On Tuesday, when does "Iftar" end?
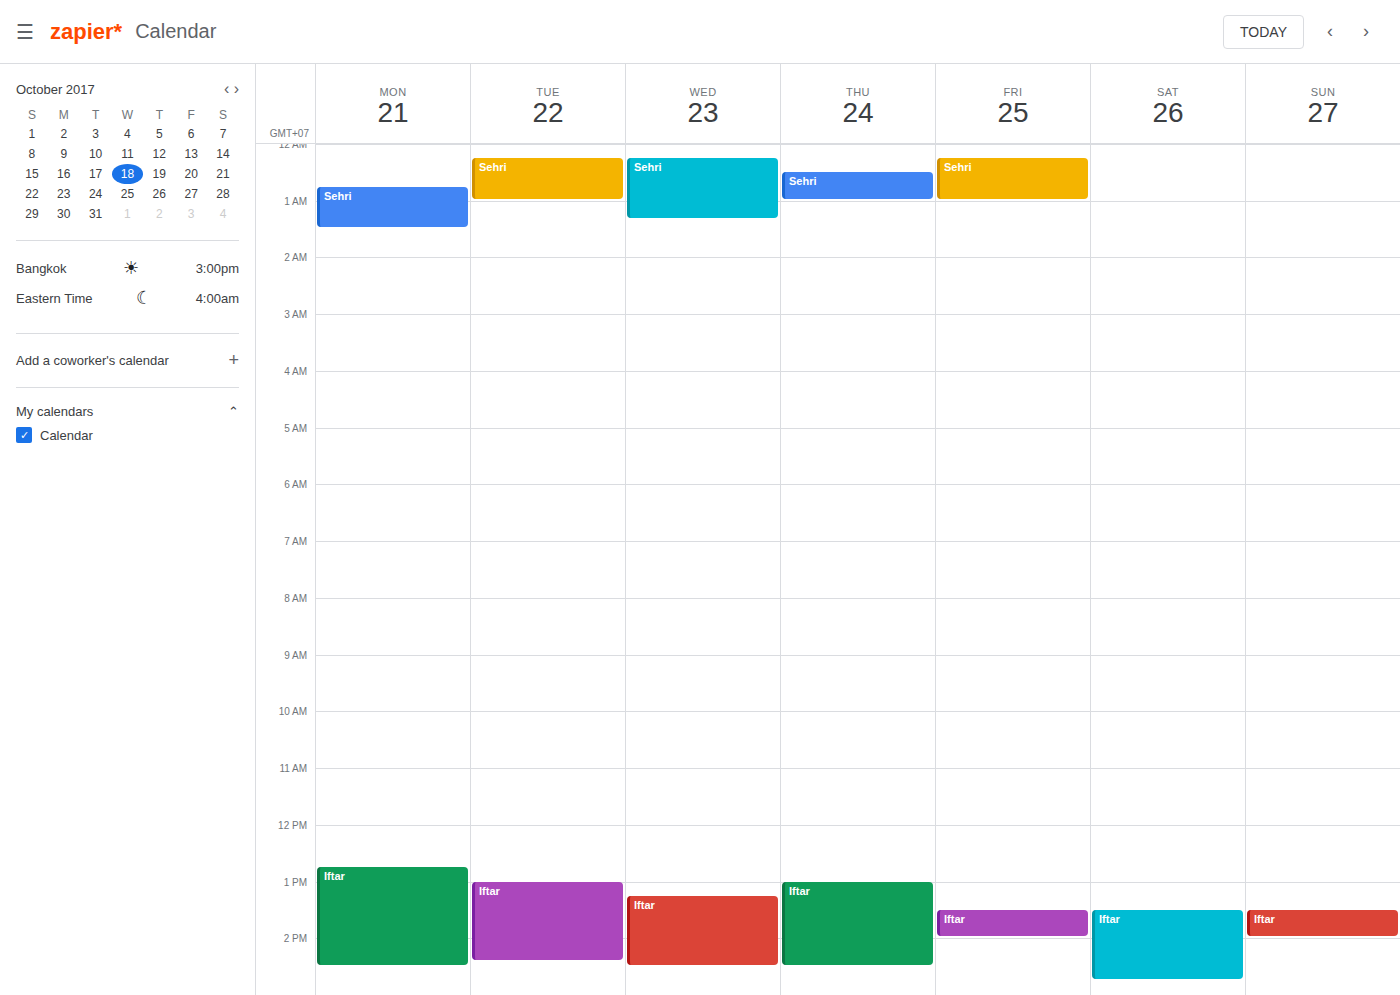
14:25